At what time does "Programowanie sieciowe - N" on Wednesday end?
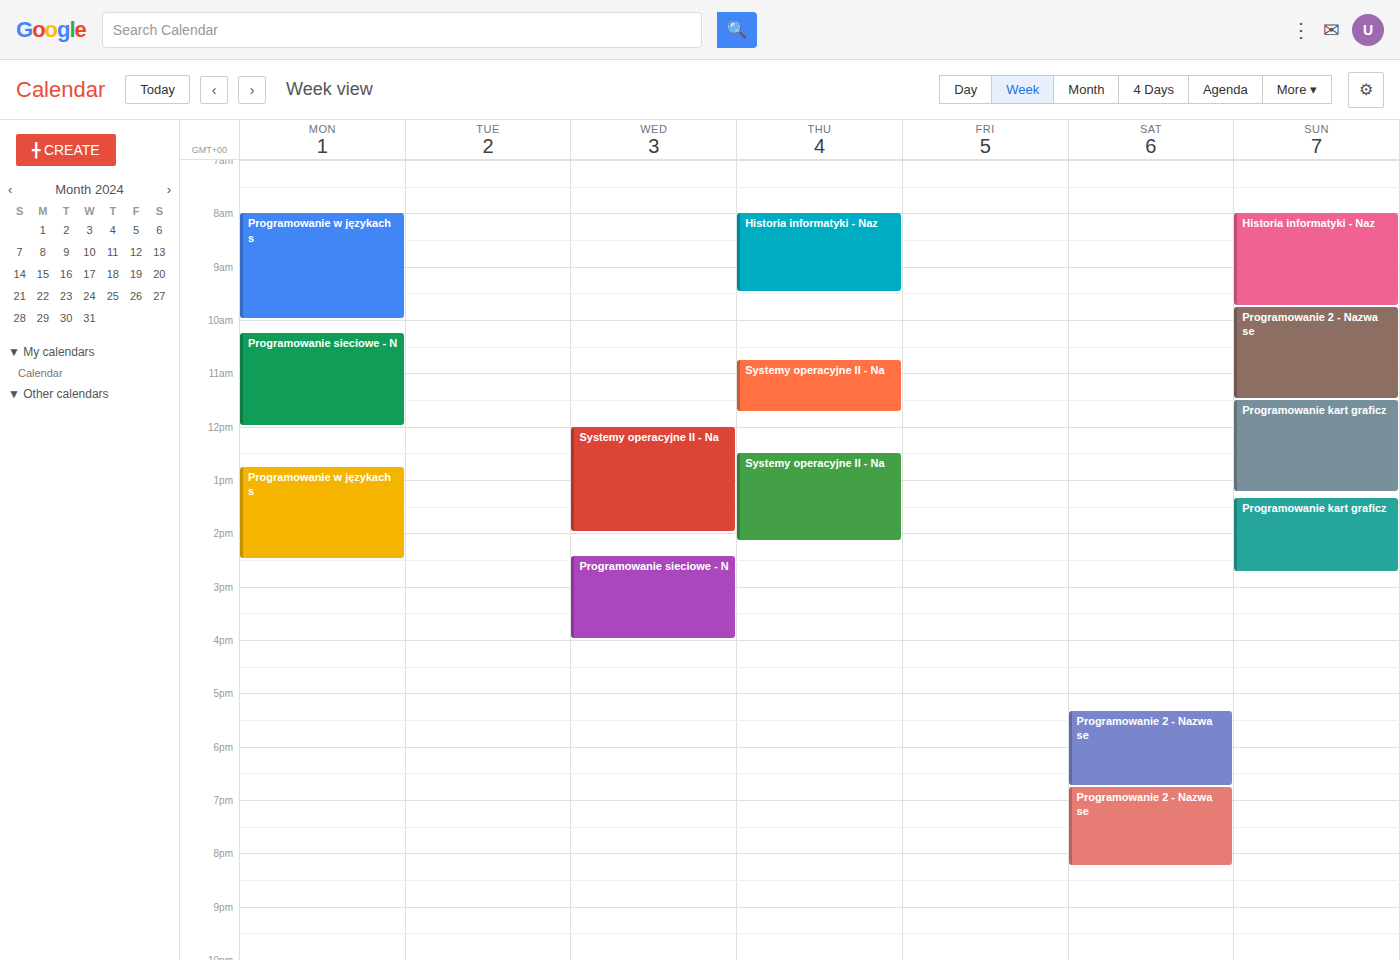
4:00 PM